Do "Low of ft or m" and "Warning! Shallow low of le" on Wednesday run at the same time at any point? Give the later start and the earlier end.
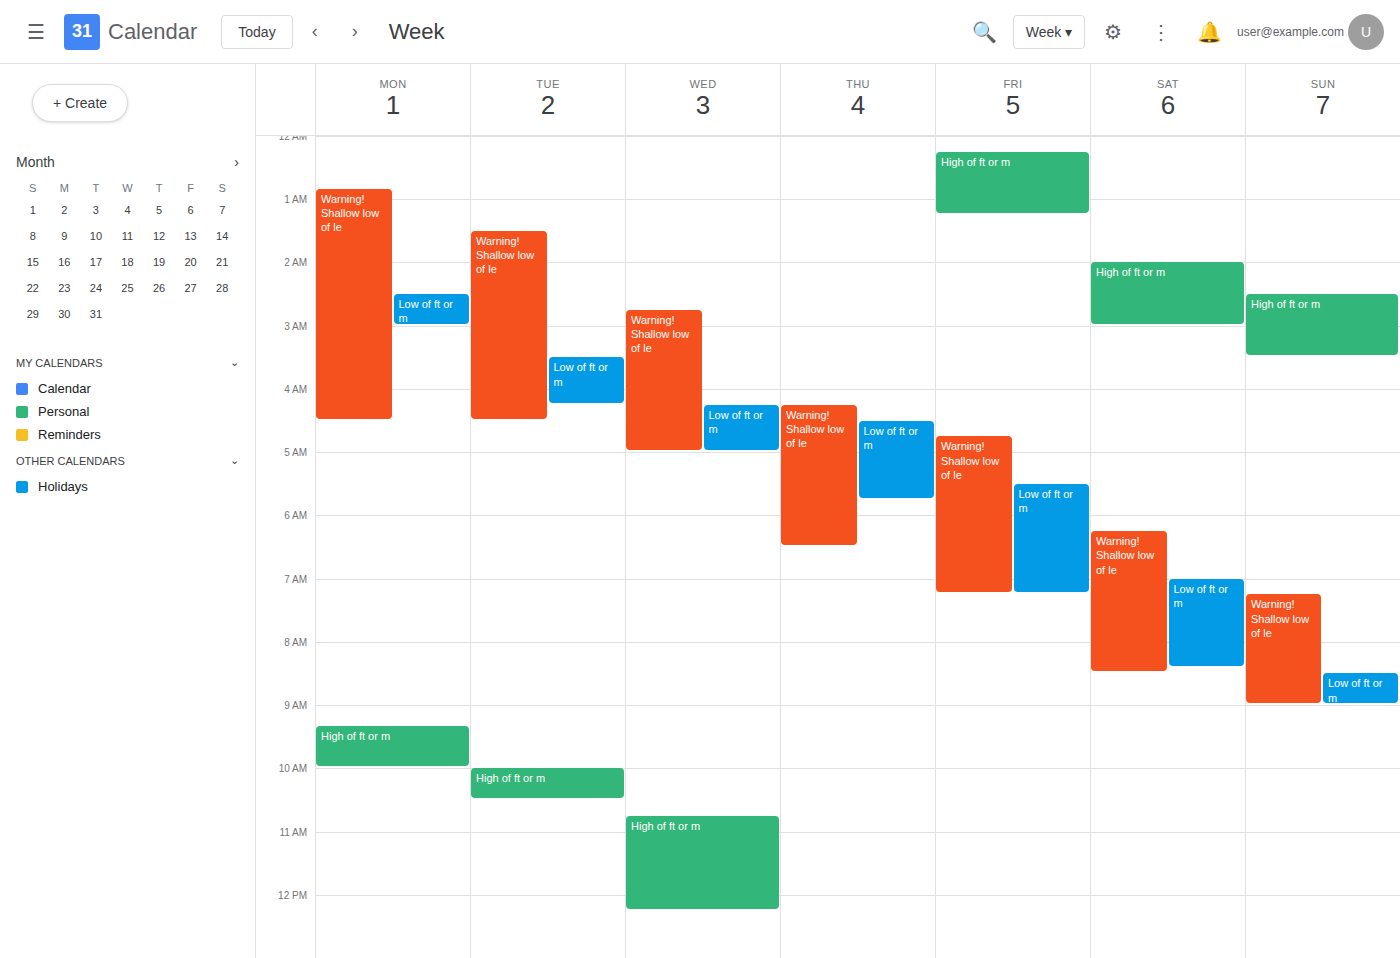
"Low of ft or m" starts at 04:15, before "Warning! Shallow low of le" ends at 05:00 -- they overlap.